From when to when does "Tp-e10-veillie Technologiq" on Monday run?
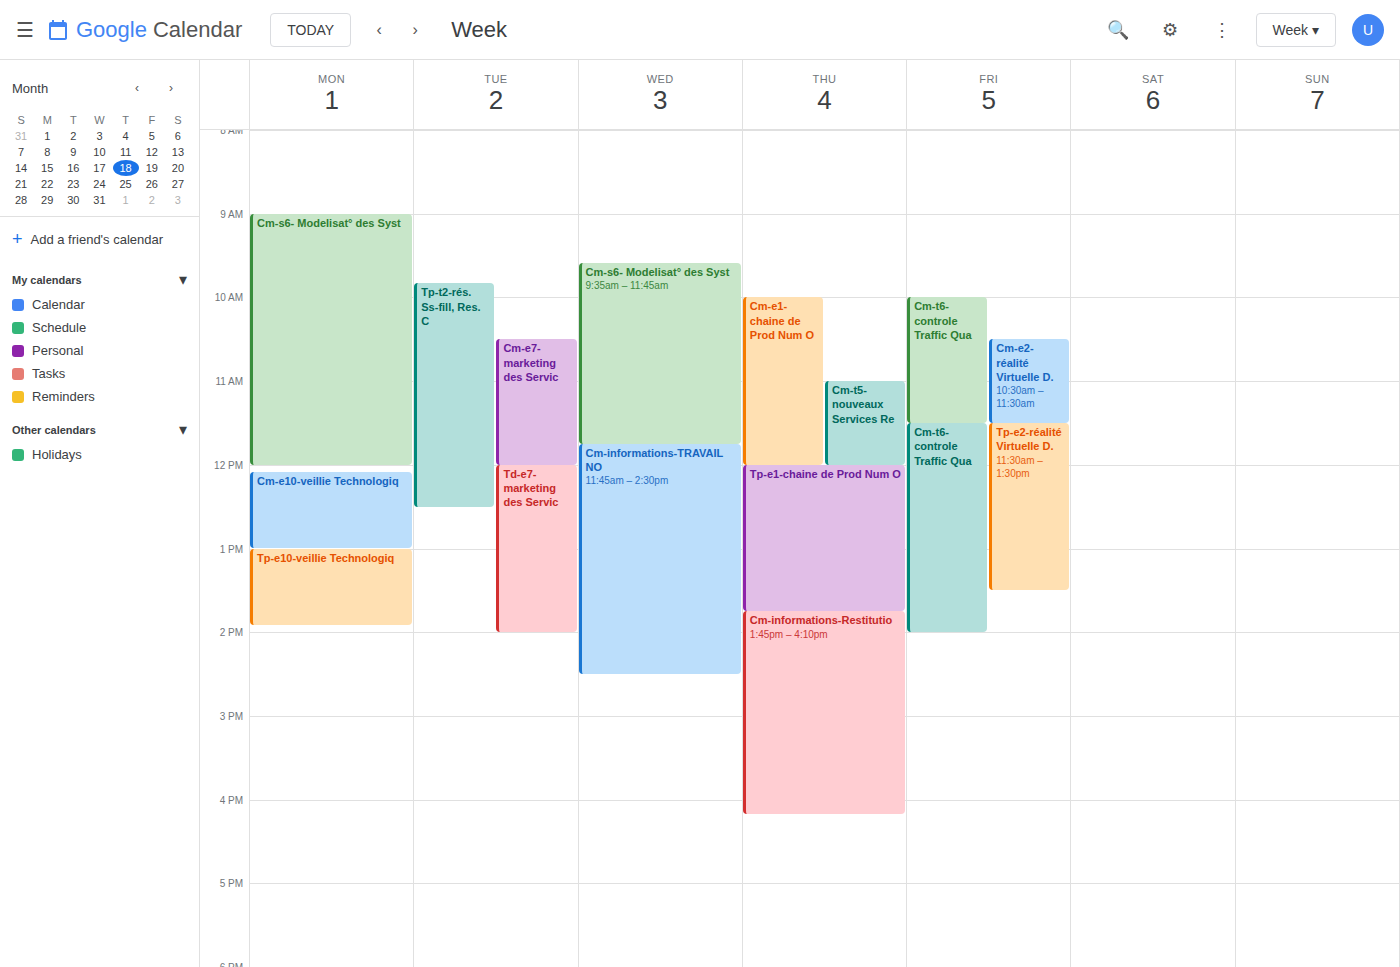
1:00 PM to 1:55 PM